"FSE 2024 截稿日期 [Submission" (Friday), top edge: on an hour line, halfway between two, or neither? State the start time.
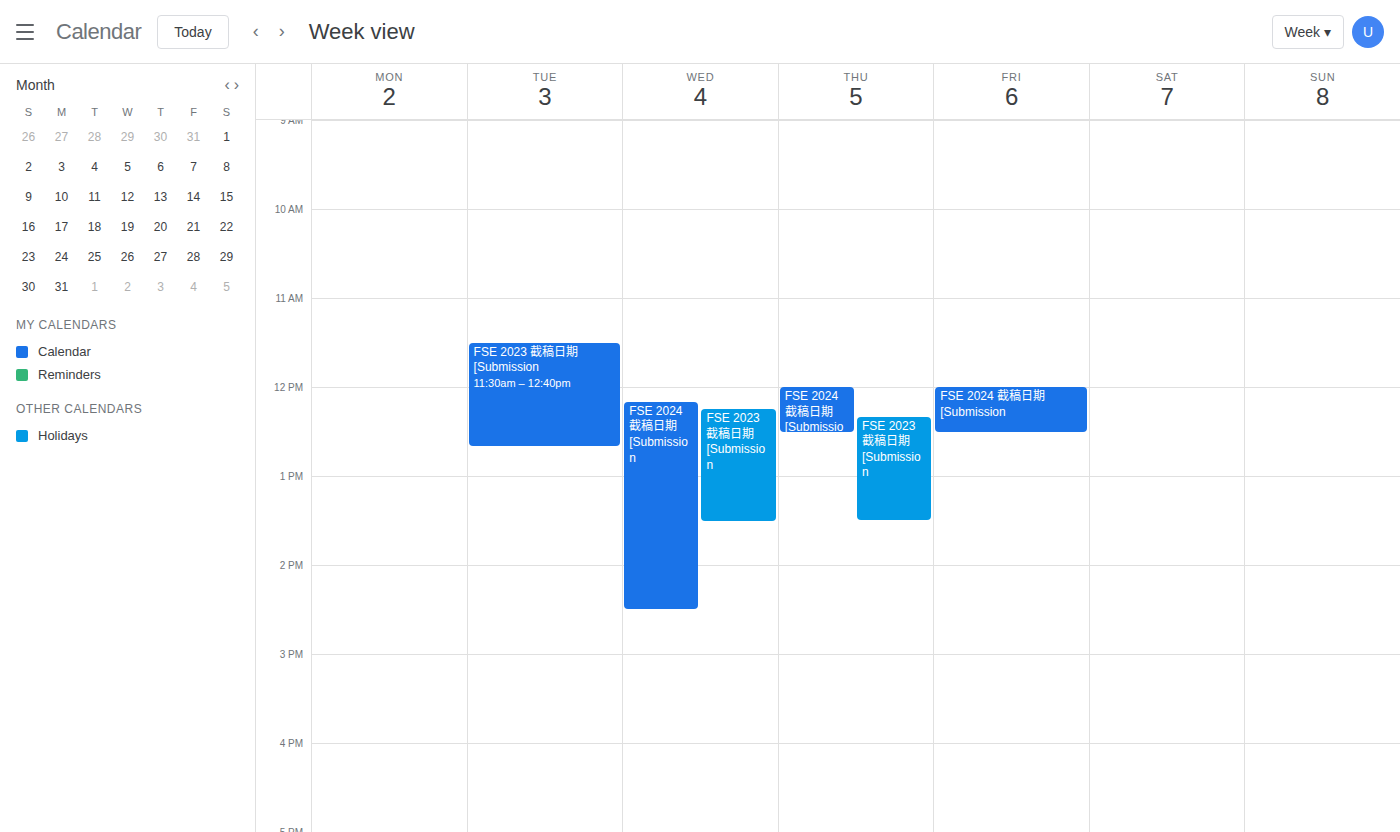
12:00 PM -- exactly on the 12 PM line.